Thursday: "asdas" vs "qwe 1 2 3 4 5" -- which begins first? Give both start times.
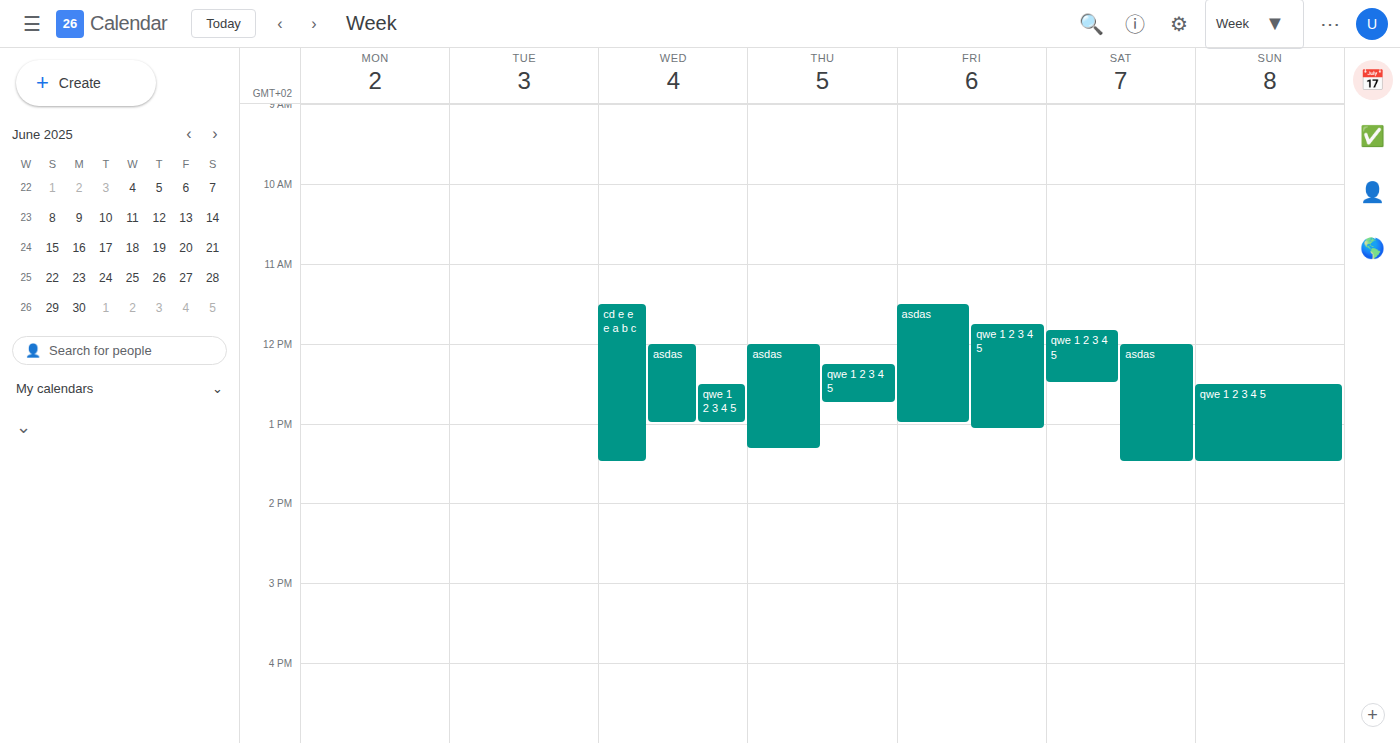
"asdas" 12:00 PM; "qwe 1 2 3 4 5" 12:15 PM.